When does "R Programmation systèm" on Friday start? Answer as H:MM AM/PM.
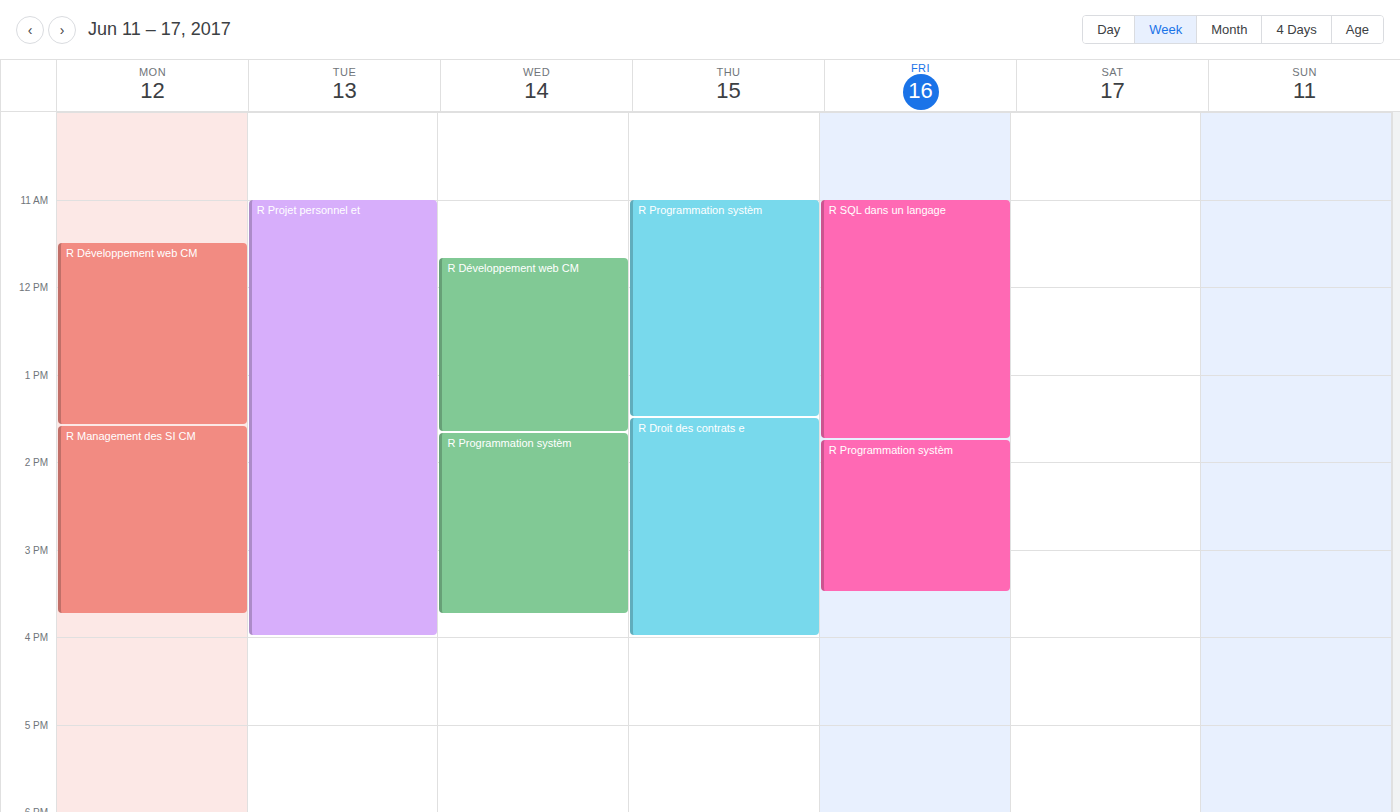
1:45 PM